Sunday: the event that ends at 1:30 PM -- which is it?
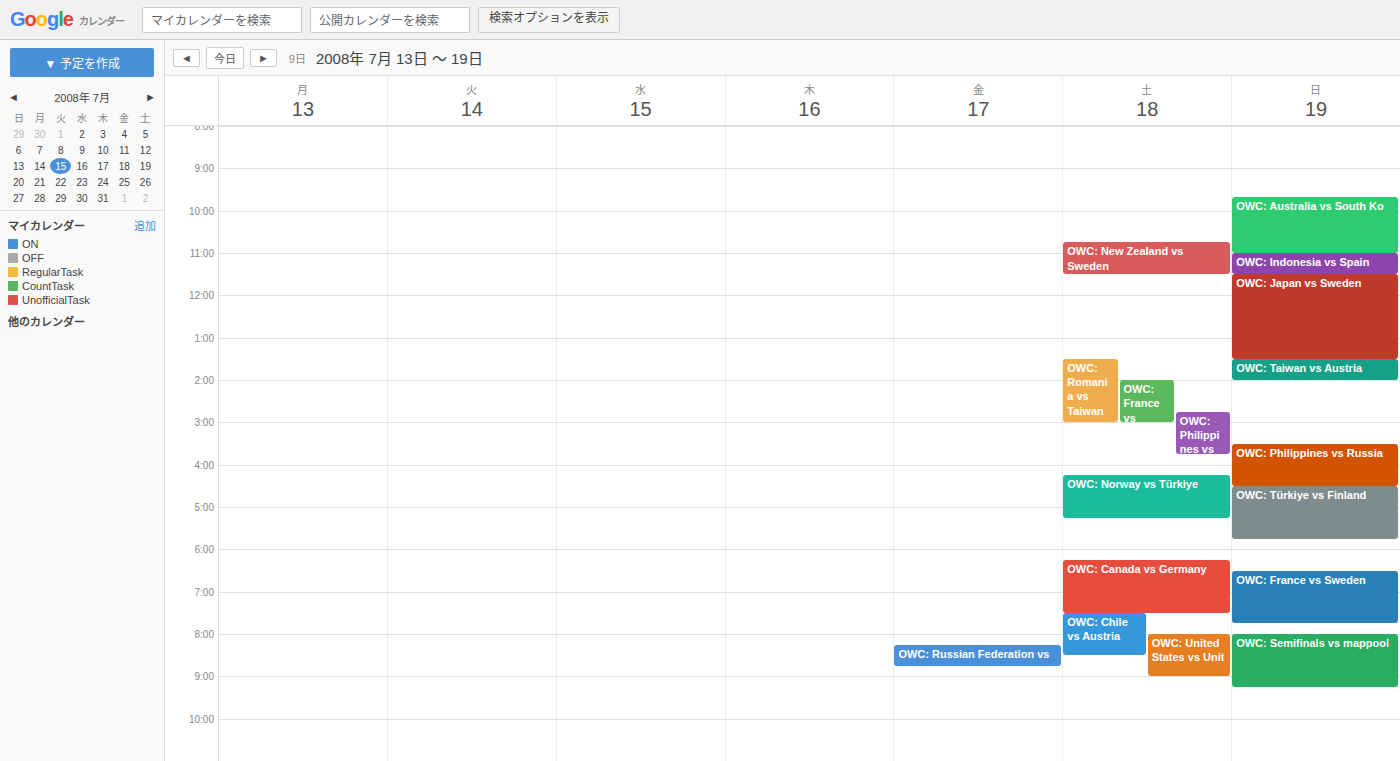
"OWC: Japan vs Sweden"